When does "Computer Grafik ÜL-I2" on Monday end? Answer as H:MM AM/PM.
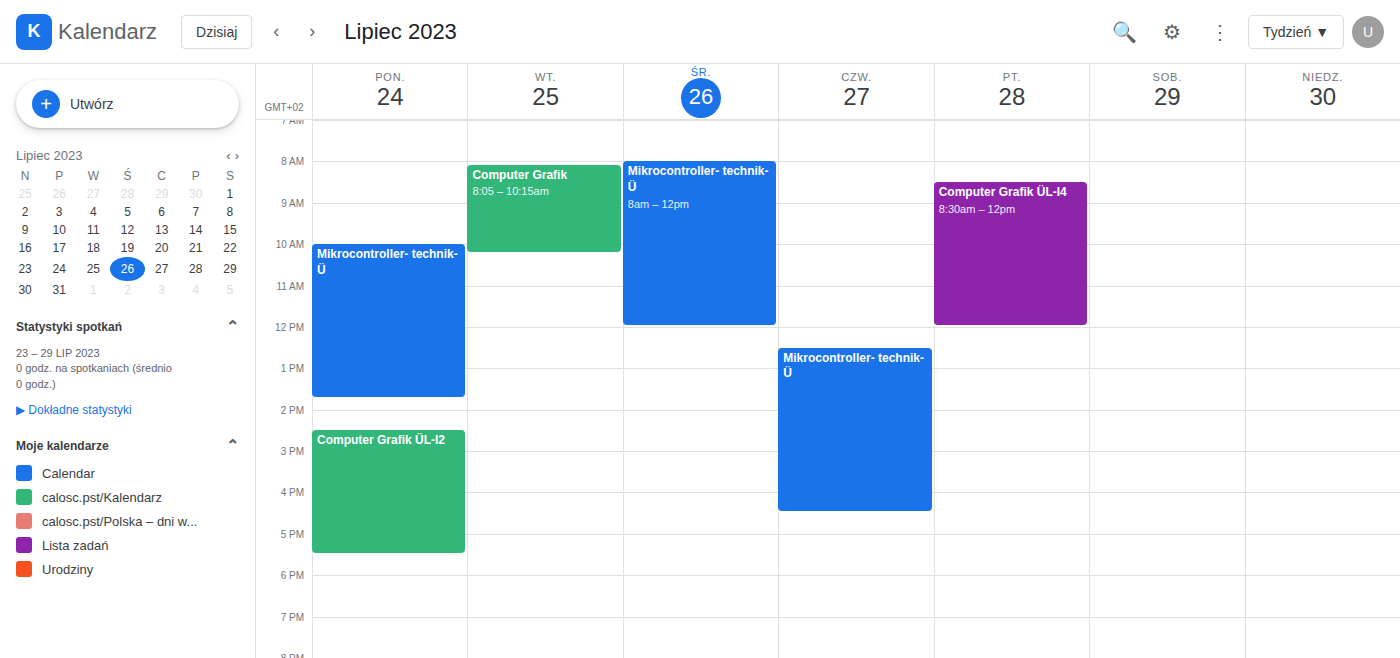
5:30 PM